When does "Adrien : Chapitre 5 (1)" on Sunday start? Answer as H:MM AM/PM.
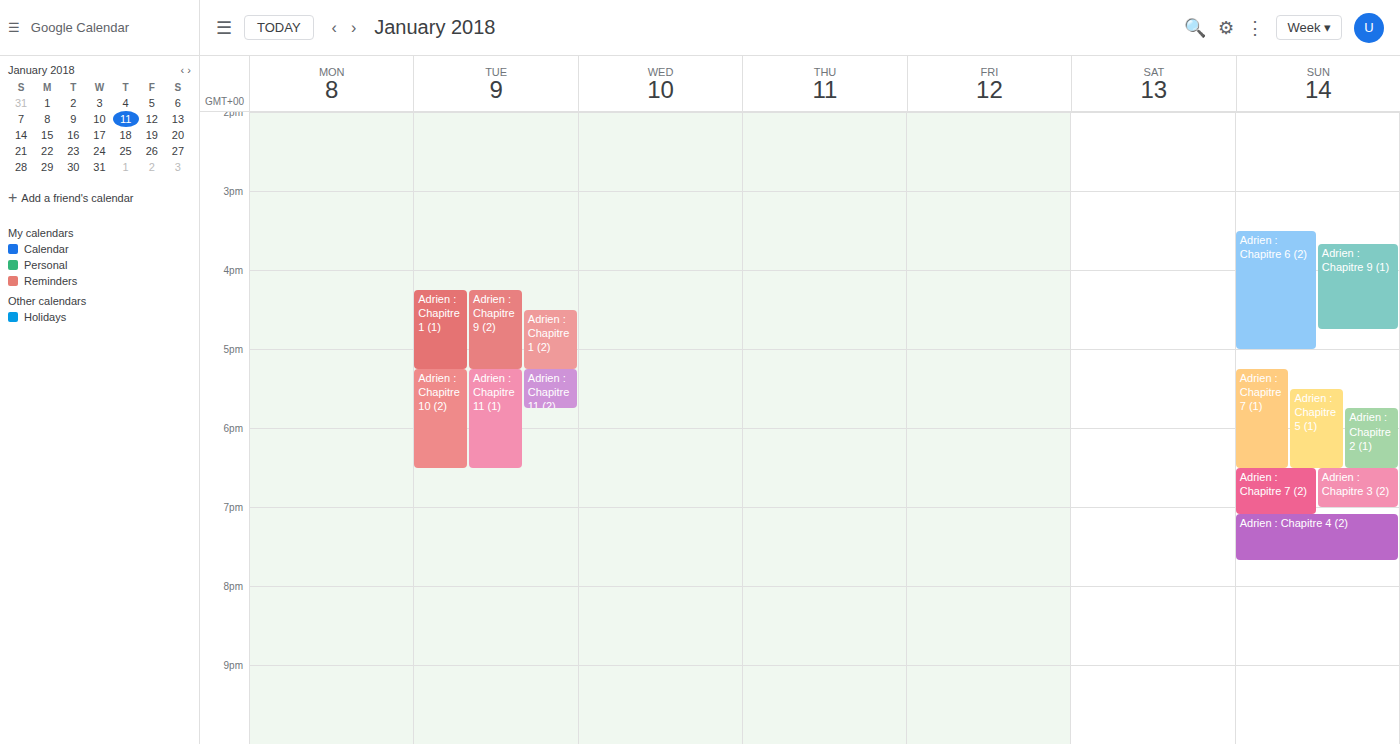
5:30 PM